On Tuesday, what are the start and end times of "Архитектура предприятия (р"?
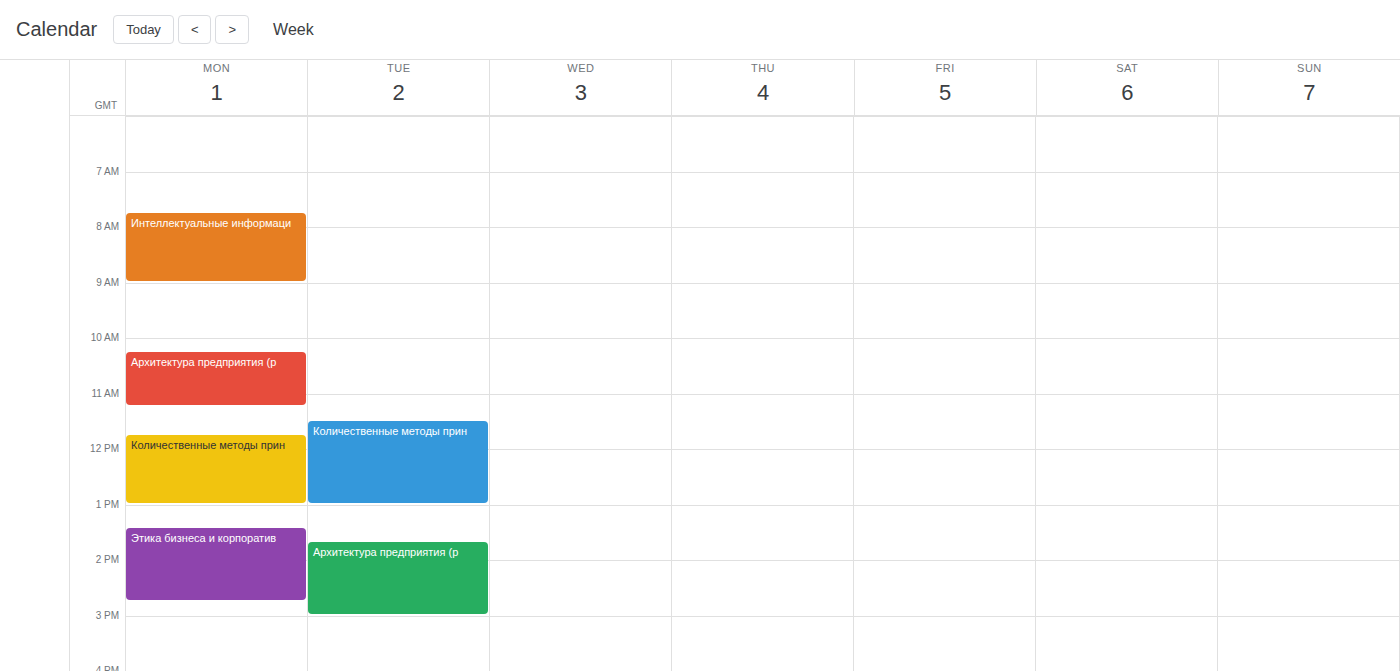
1:40 PM to 3:00 PM